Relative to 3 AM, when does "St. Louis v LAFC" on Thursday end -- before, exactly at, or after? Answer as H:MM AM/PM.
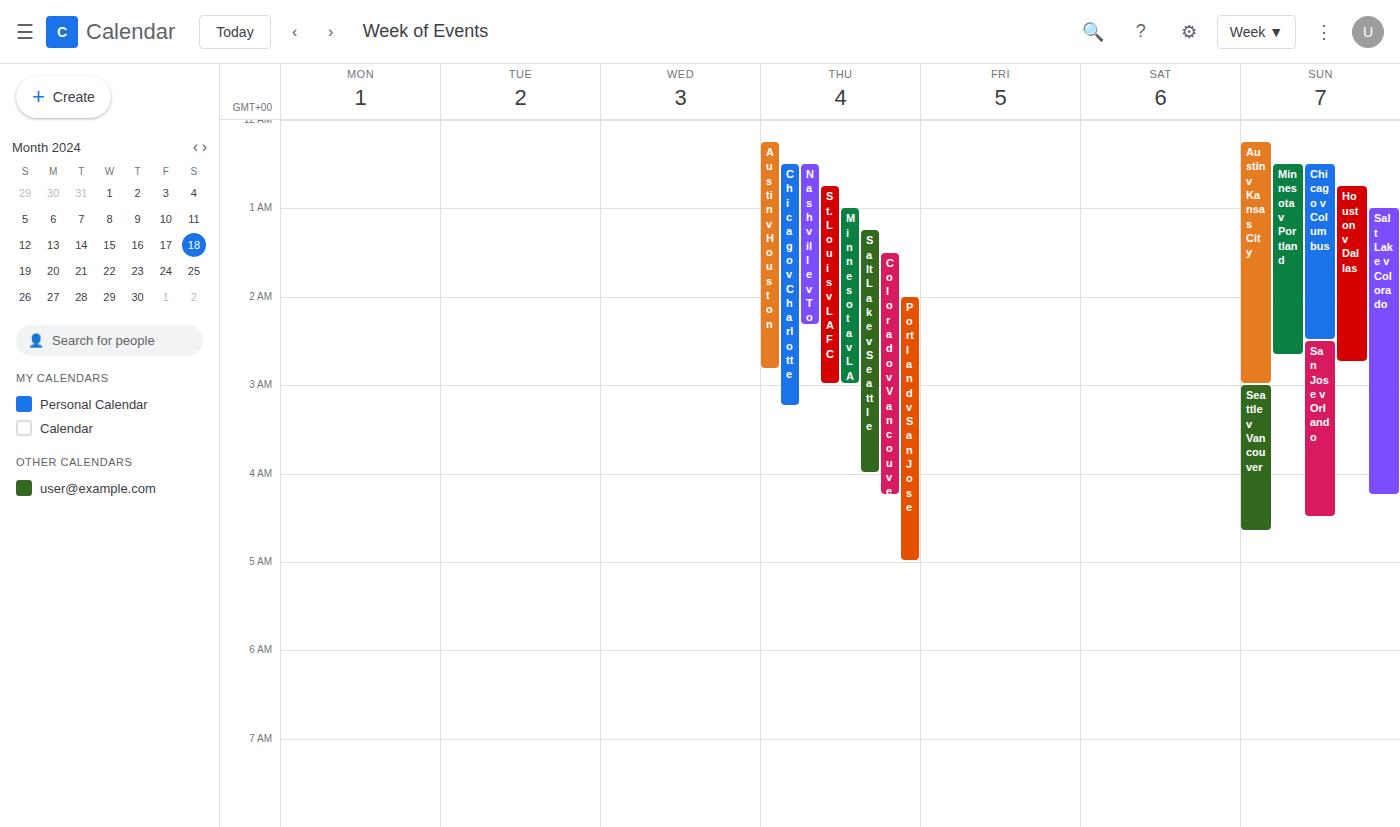
3:00 AM -- exactly at 3 AM, on the 3 AM line.